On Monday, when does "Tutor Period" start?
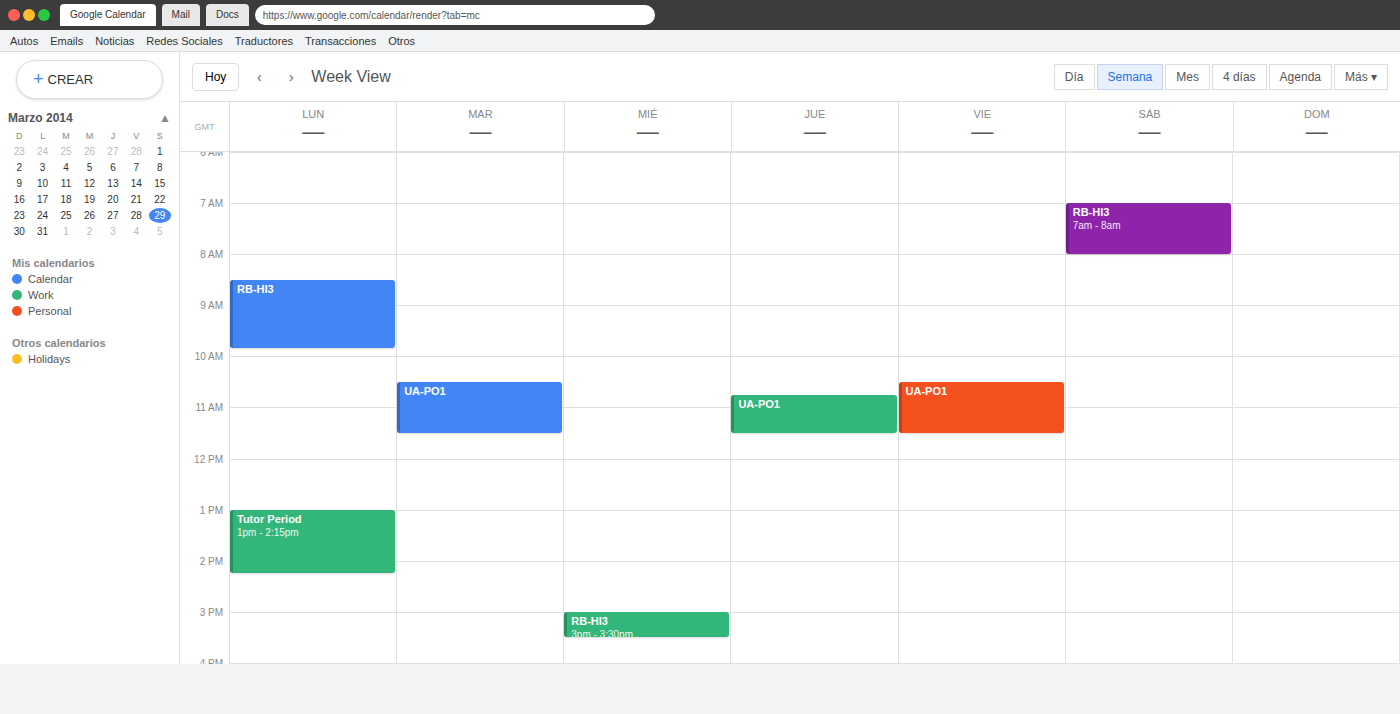
1:00 PM